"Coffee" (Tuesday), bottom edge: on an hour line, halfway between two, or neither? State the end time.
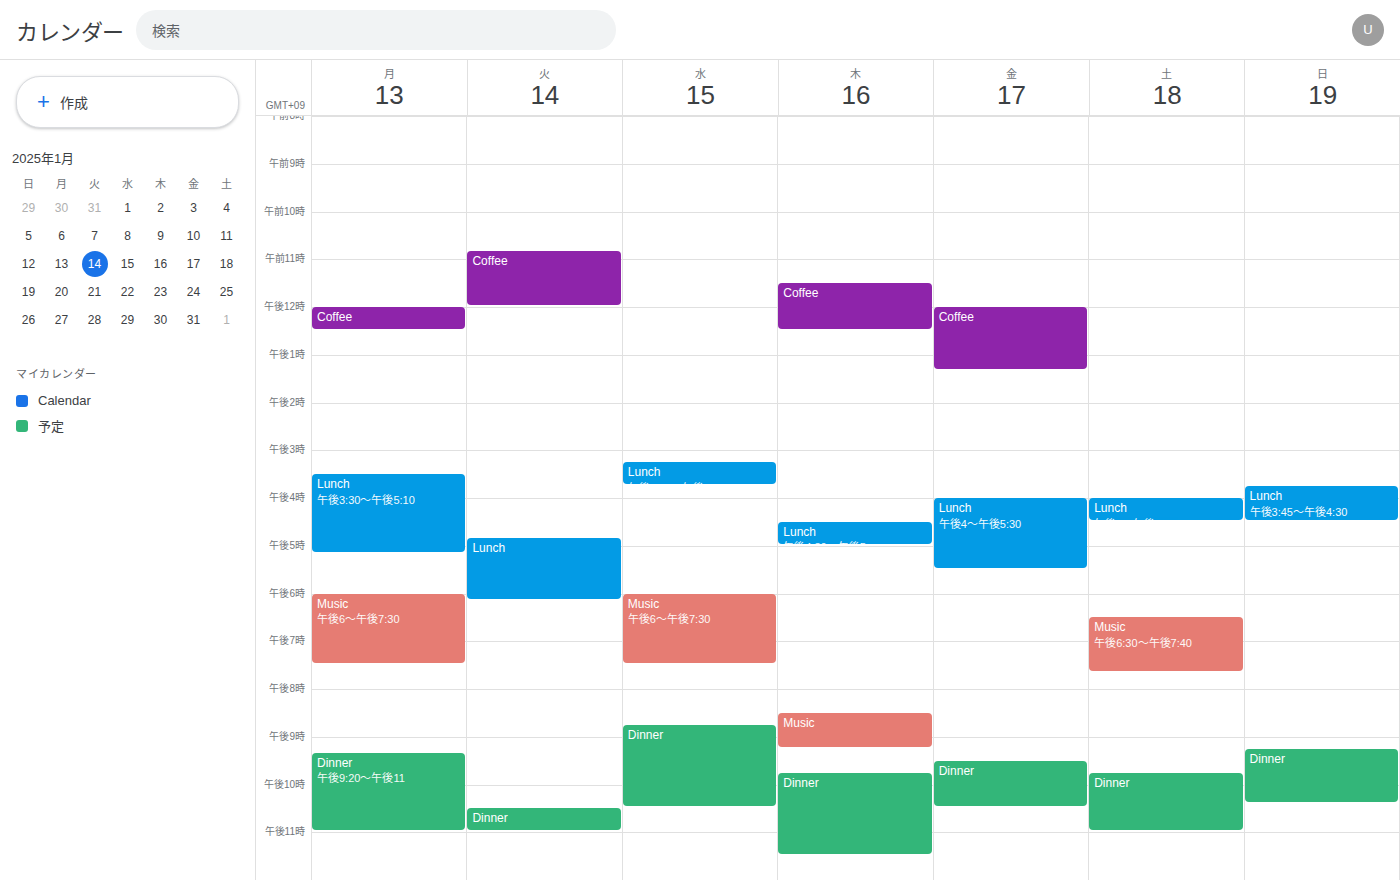
12:00 -- exactly on the 12:00 line.